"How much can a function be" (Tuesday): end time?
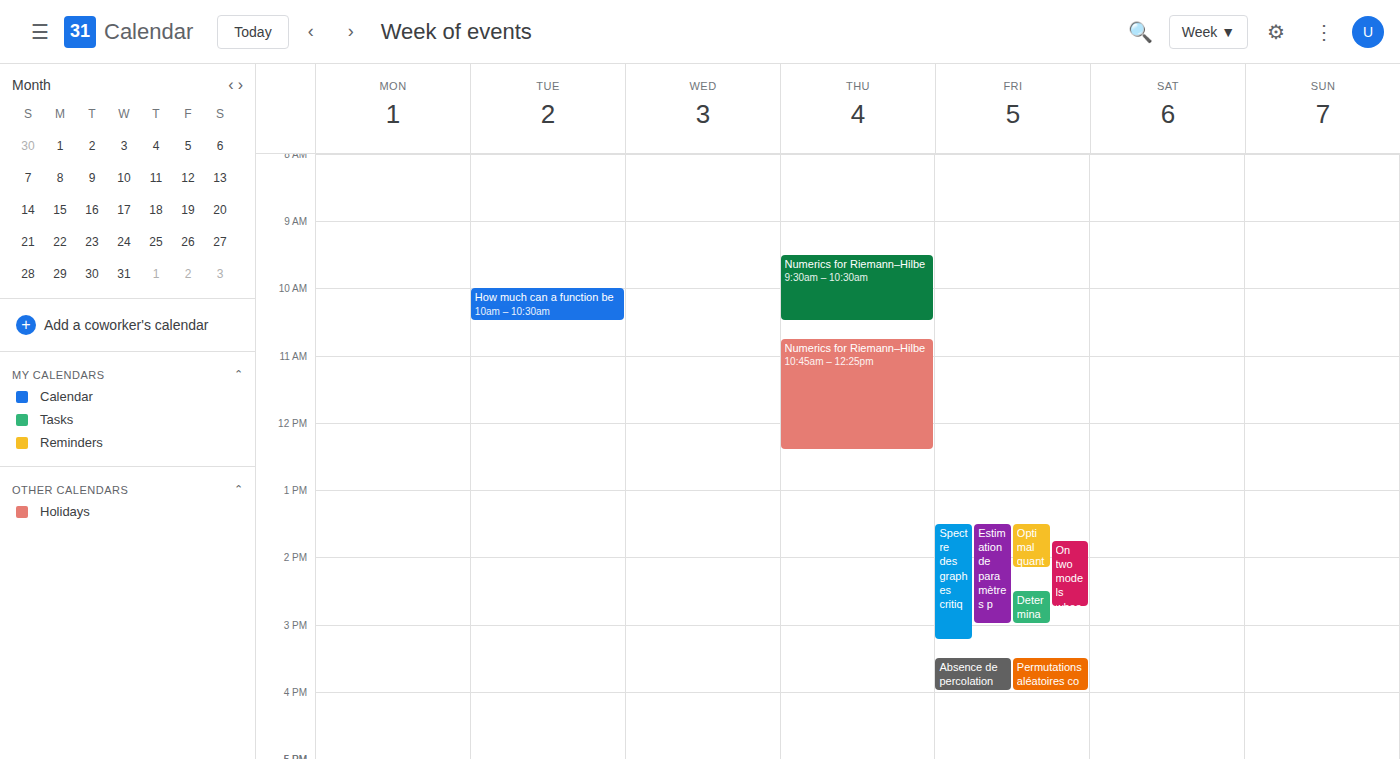
10:30 AM